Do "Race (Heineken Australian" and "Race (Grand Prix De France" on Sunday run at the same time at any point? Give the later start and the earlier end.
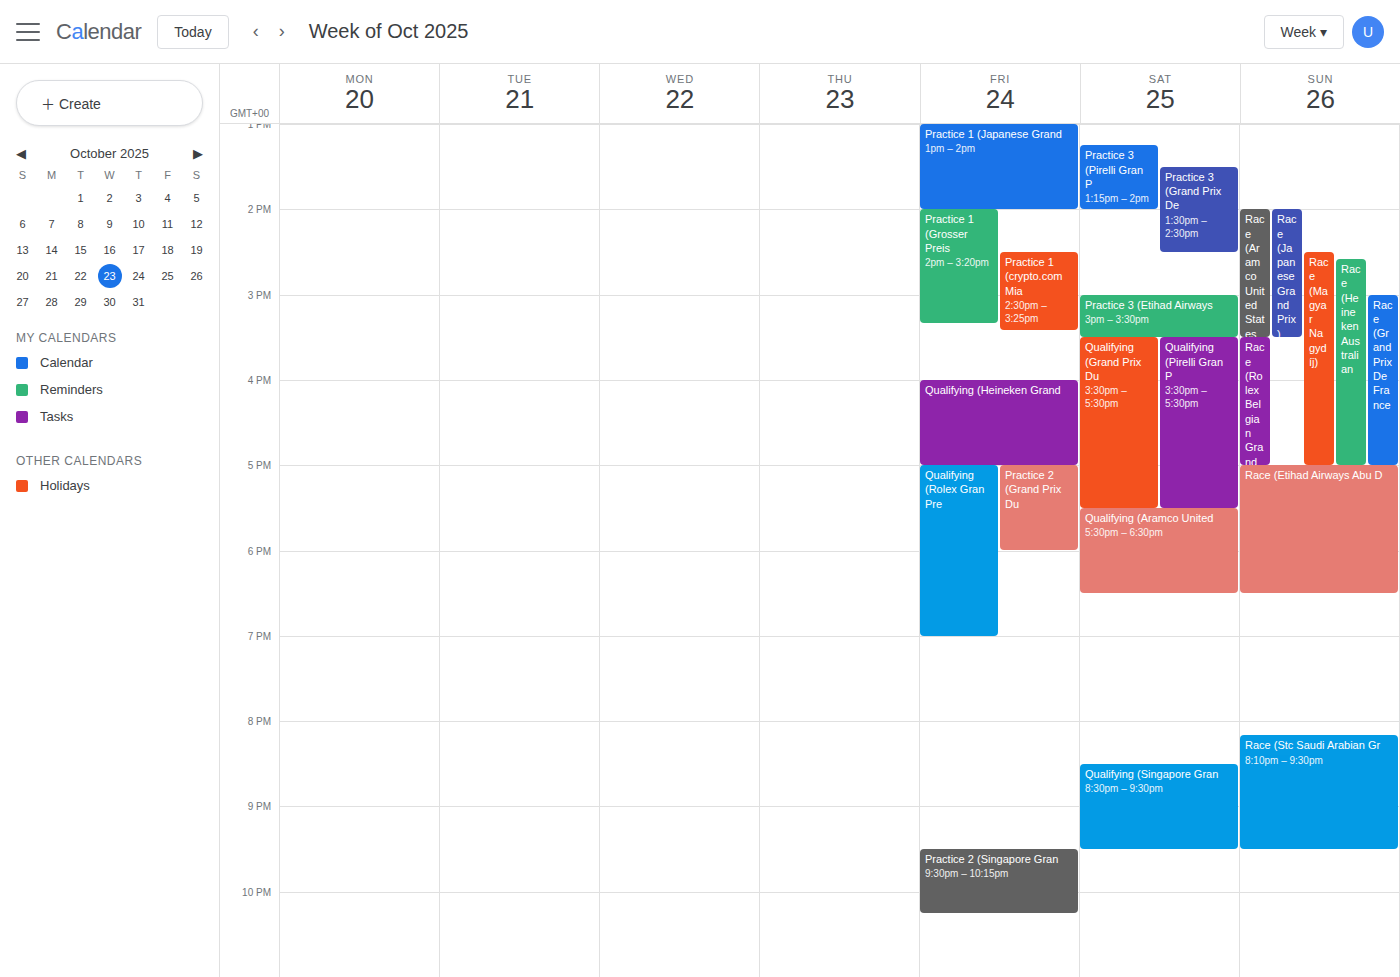
"Race (Grand Prix De France" runs 3:00 PM to 5:00 PM, inside "Race (Heineken Australian" -- they overlap.